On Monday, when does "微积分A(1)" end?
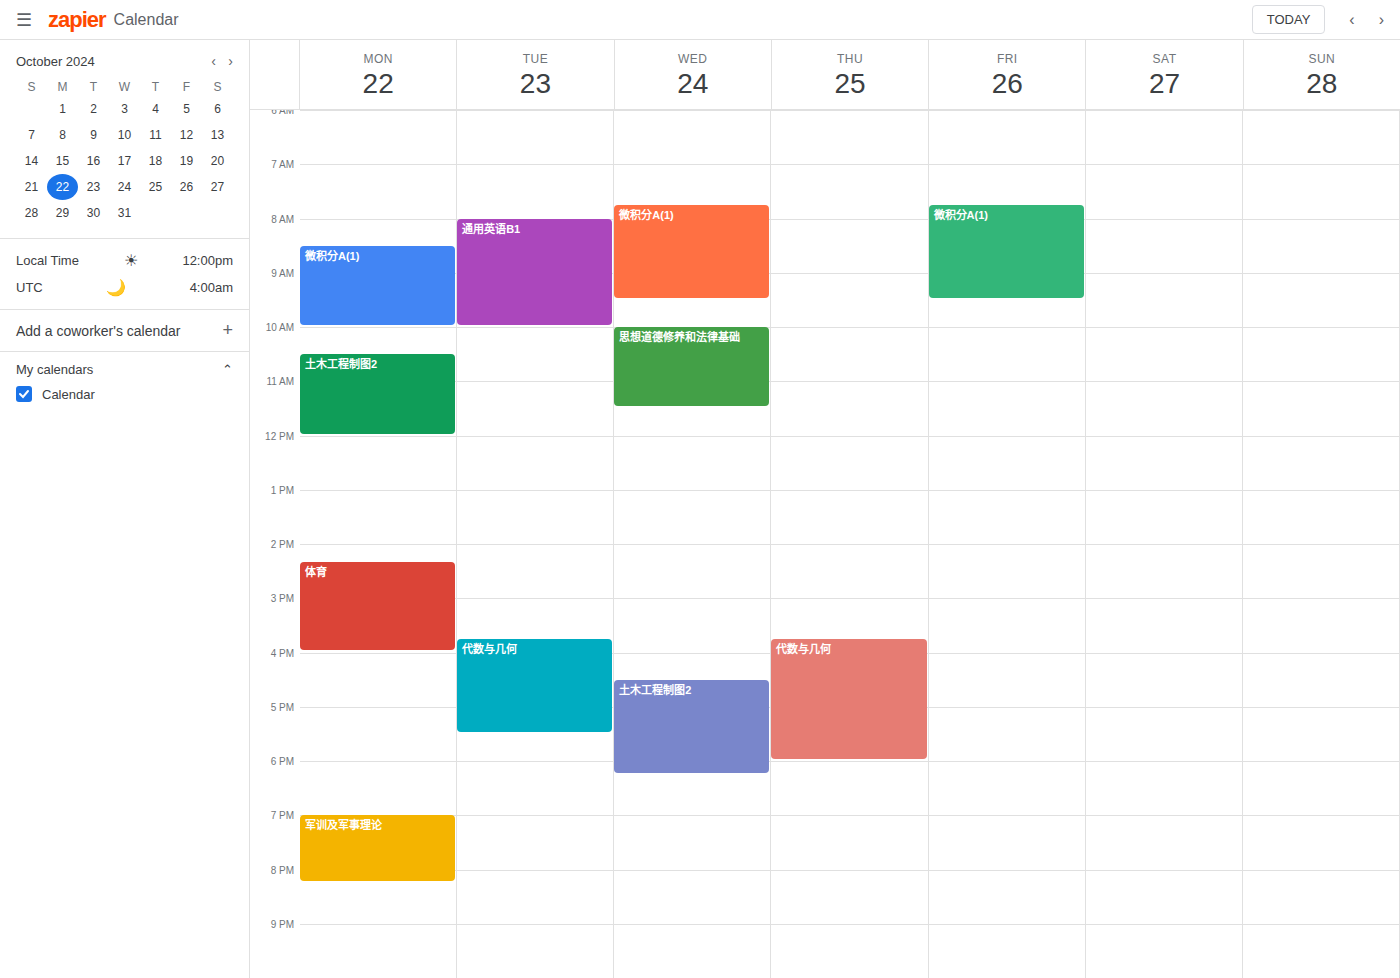
10:00 AM